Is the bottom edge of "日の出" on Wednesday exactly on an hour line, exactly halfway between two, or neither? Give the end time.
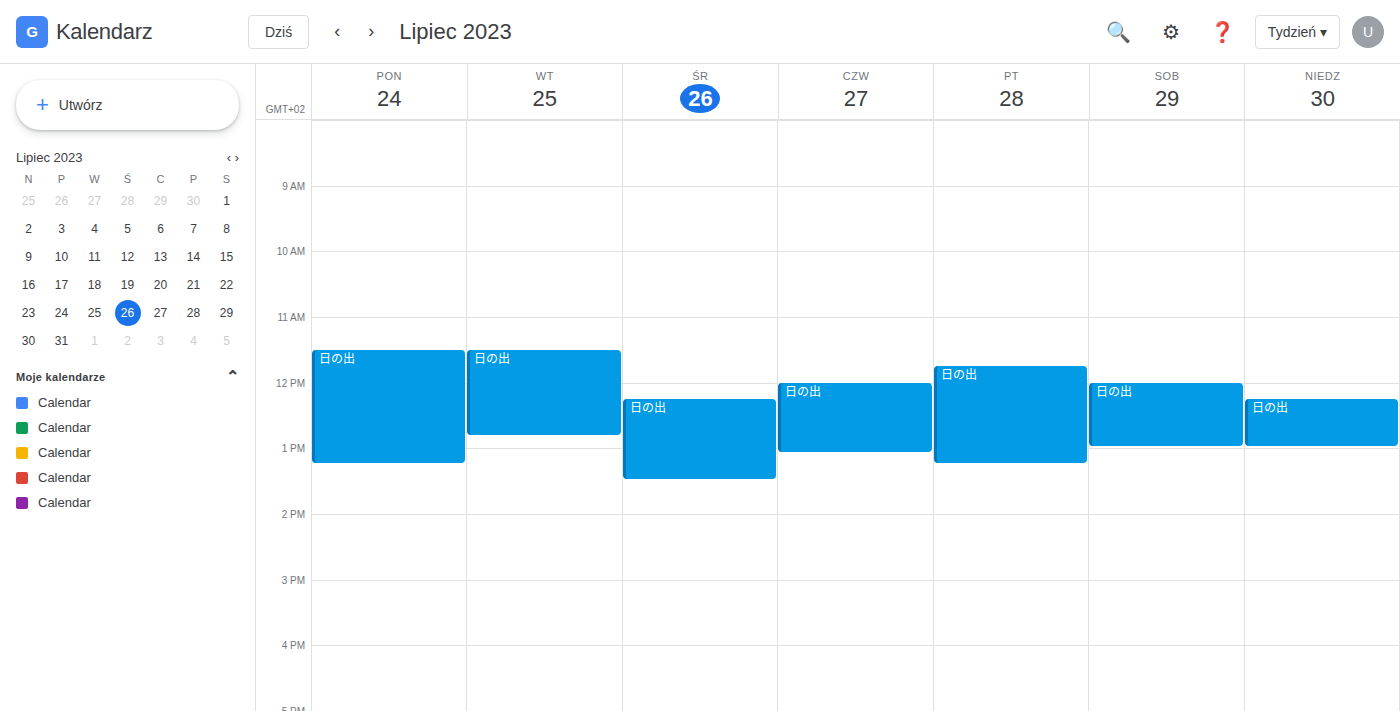
1:30 PM -- halfway between the 1 PM and 2 PM lines.